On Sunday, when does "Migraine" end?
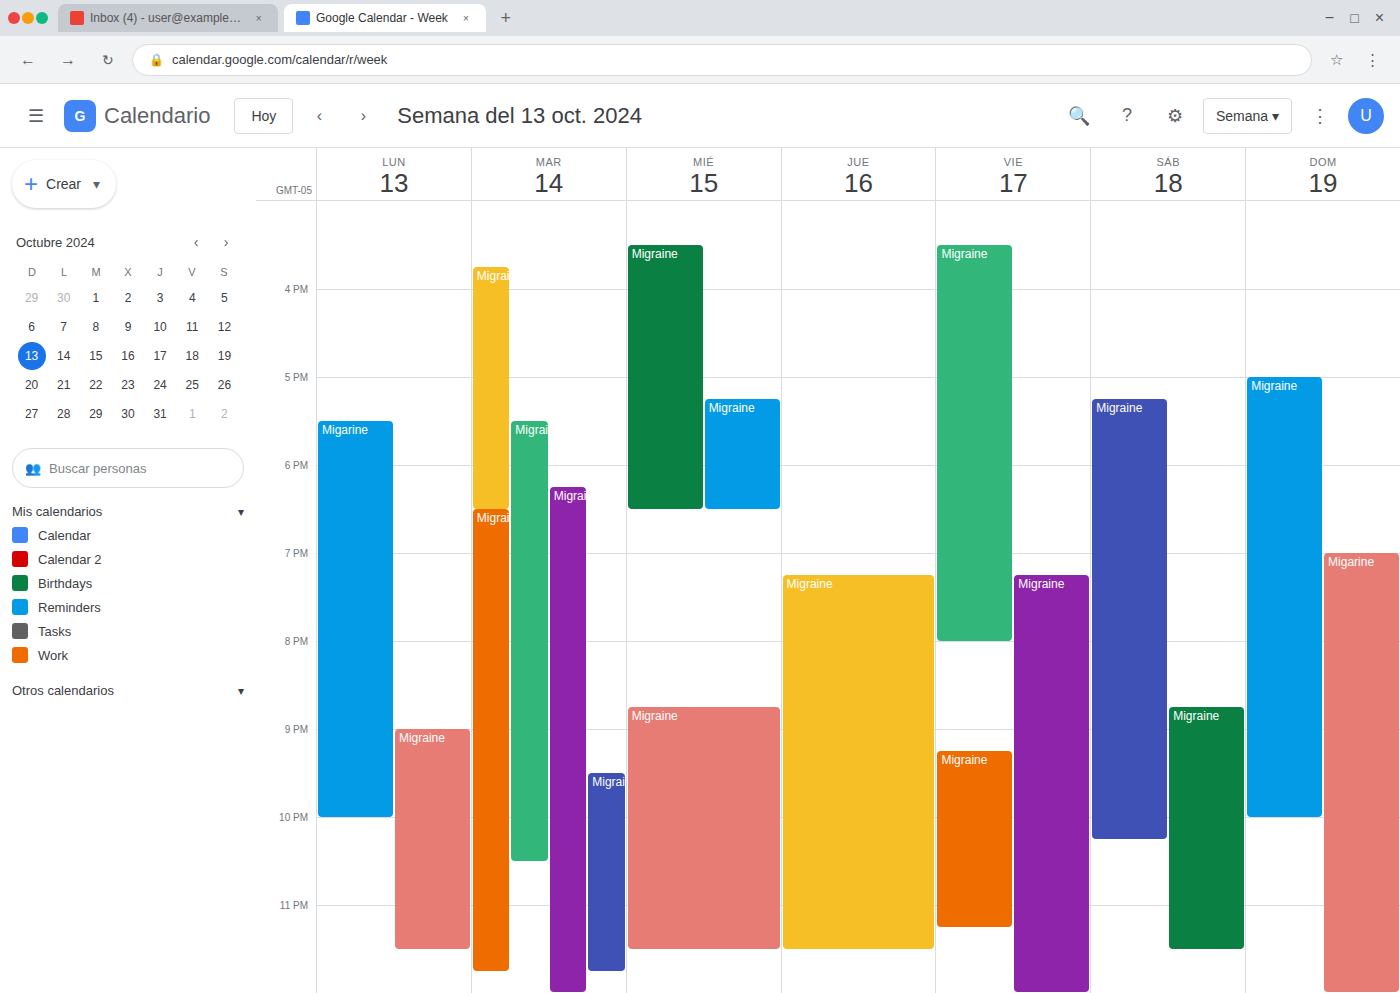
10:00 PM